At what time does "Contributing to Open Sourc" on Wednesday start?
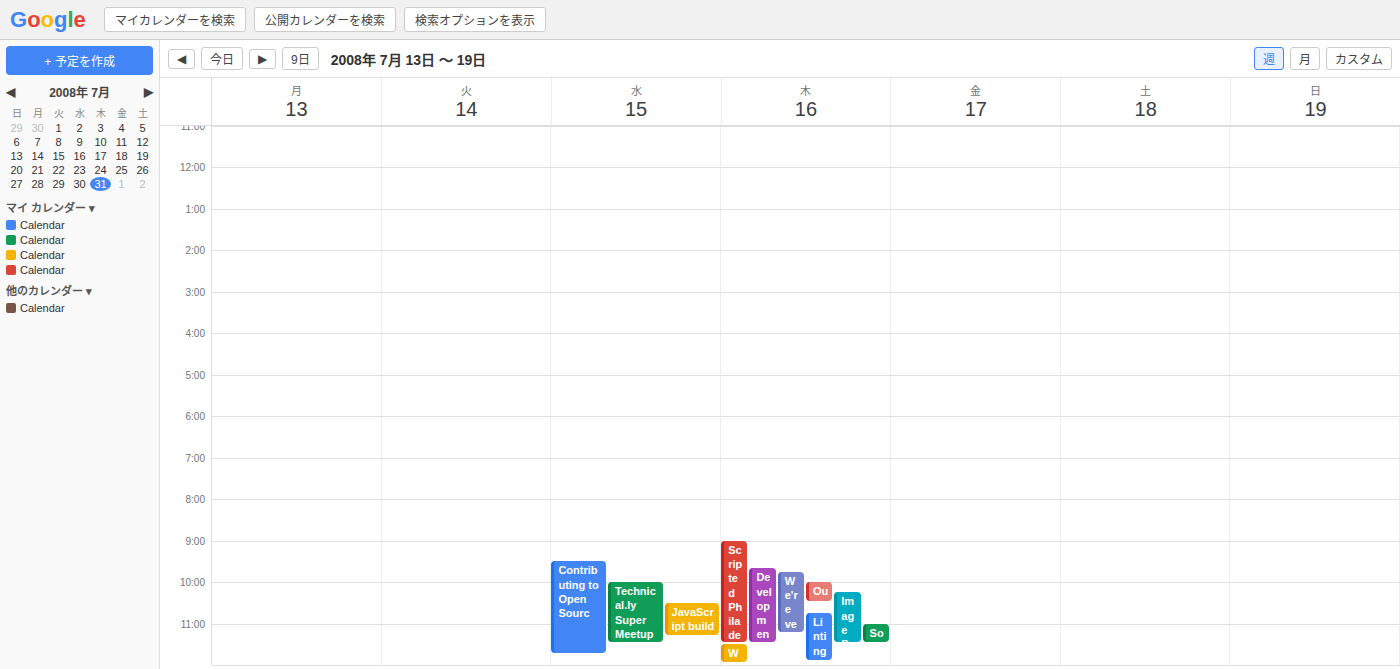
9:30 PM